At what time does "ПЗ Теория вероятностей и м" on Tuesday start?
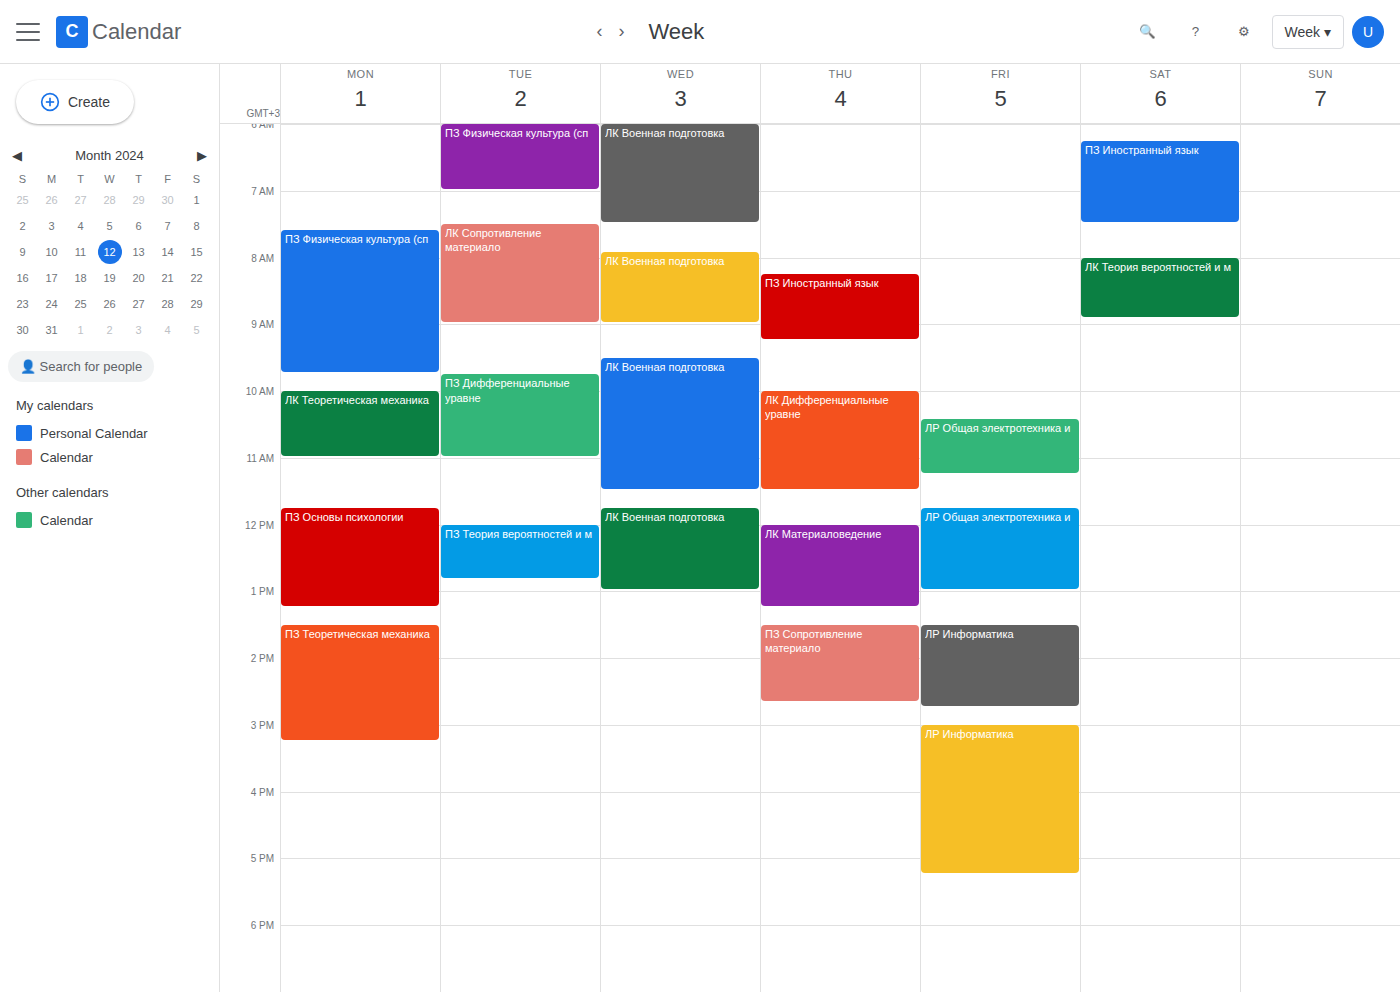
12:00 PM